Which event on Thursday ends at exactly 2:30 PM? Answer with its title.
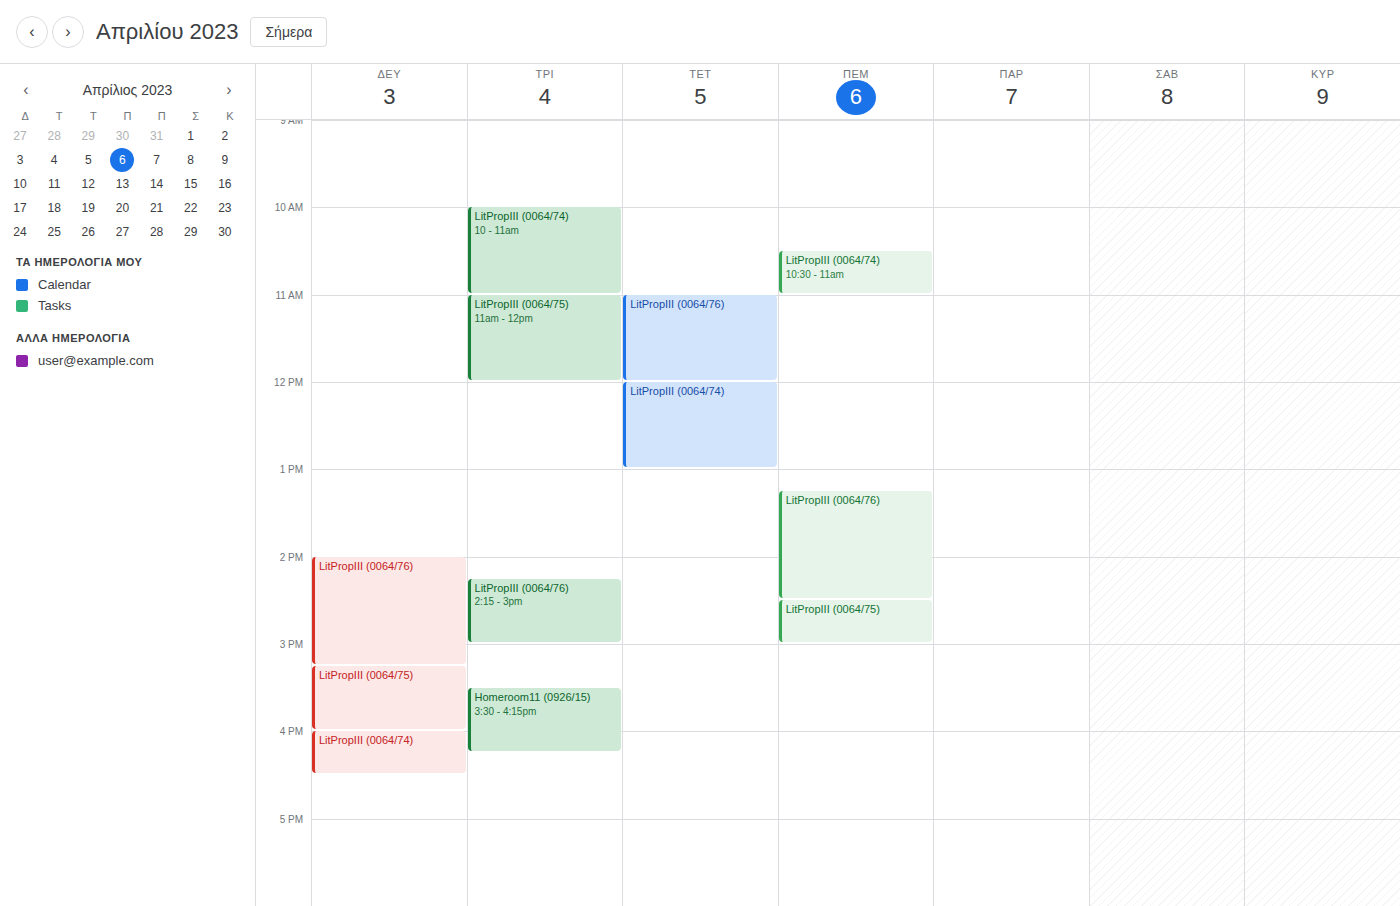
"LitPropIII (0064/76)"